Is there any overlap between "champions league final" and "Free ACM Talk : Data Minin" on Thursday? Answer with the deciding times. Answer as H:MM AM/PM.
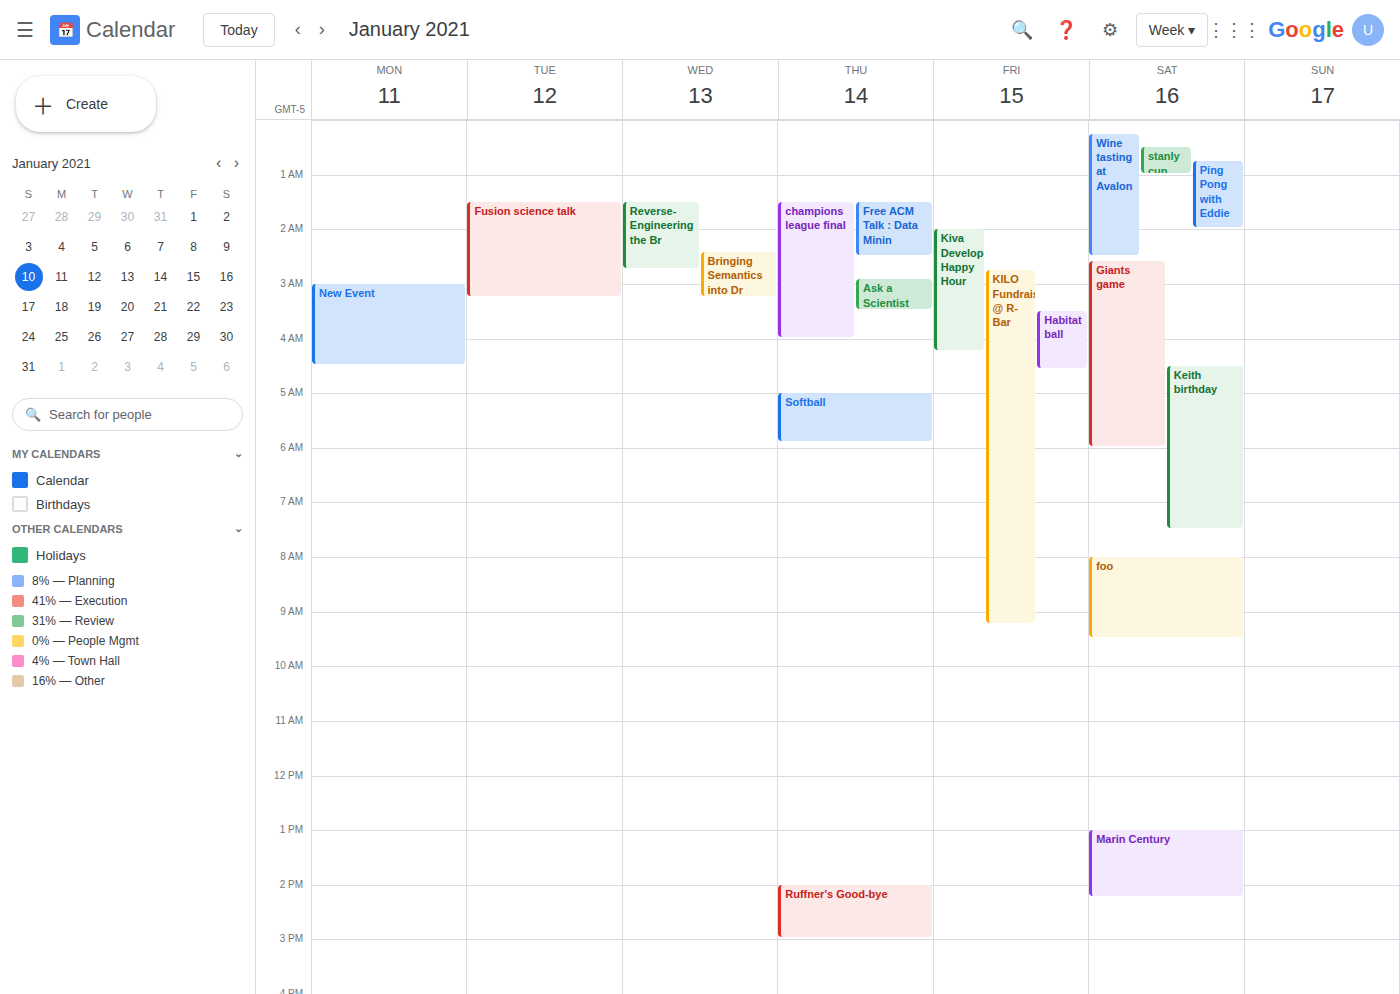
"champions league final" starts at 1:30 AM, before "Free ACM Talk : Data Minin" ends at 2:30 AM -- they overlap.